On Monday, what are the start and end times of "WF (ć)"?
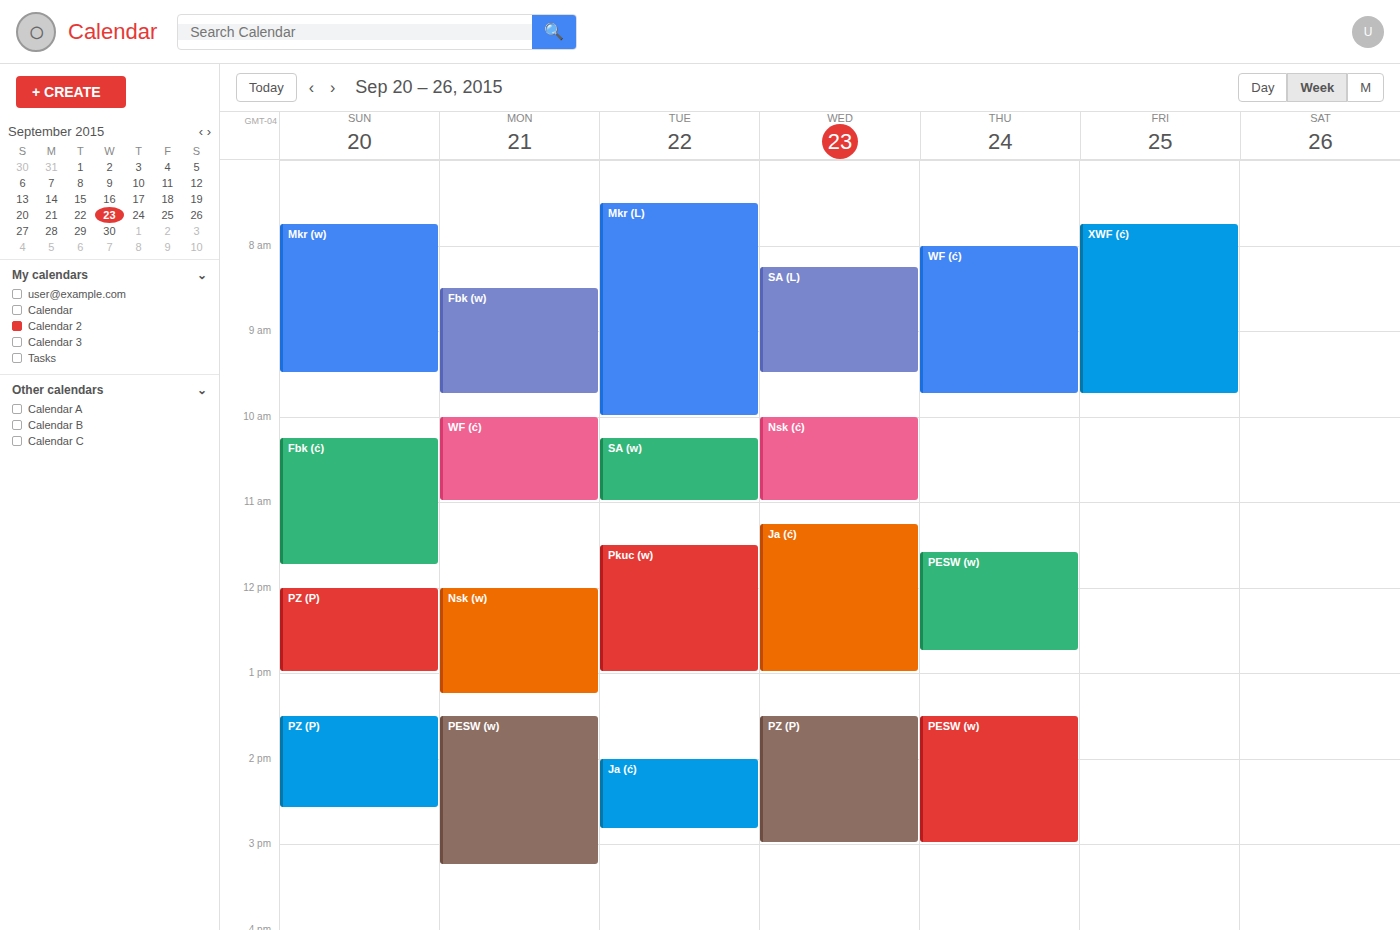
10:00 AM to 11:00 AM